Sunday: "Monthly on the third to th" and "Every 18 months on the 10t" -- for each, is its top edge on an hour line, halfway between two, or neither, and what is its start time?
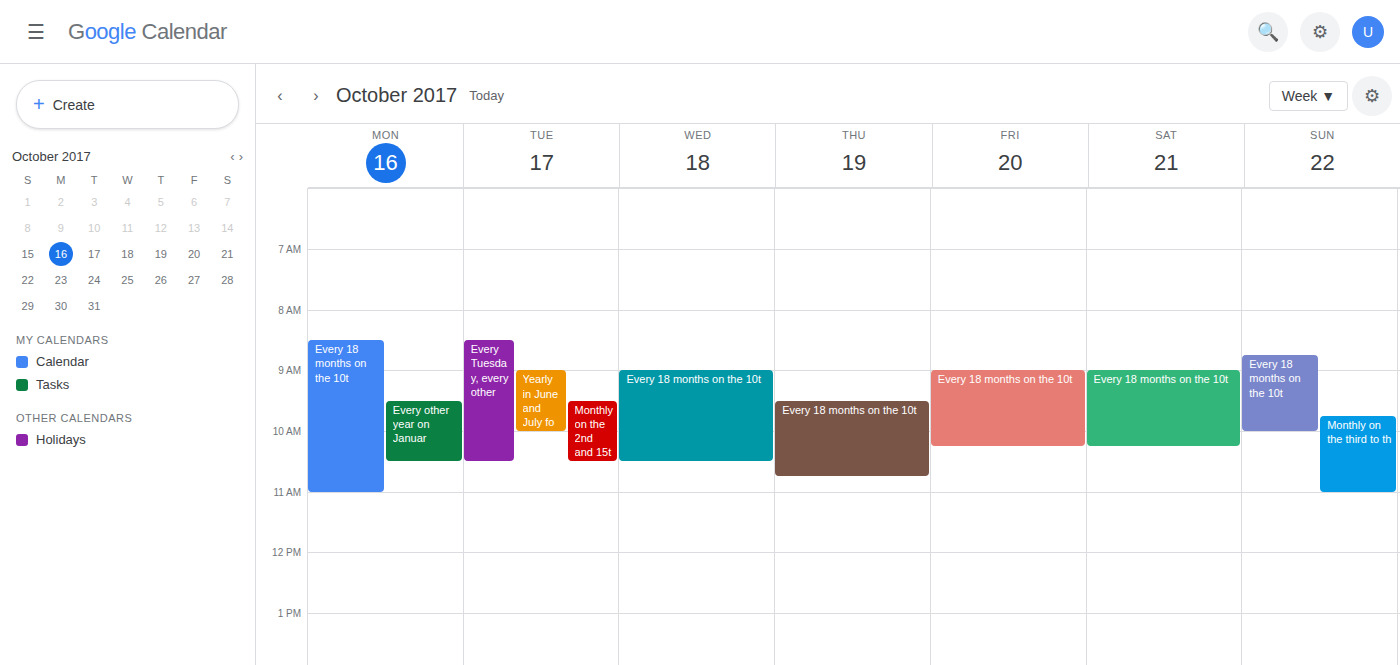
"Monthly on the third to th": 9:45 AM, neither: three quarters of the way from the 9 AM line to the 10 AM line. "Every 18 months on the 10t": 8:45 AM, neither: three quarters of the way from the 8 AM line to the 9 AM line.